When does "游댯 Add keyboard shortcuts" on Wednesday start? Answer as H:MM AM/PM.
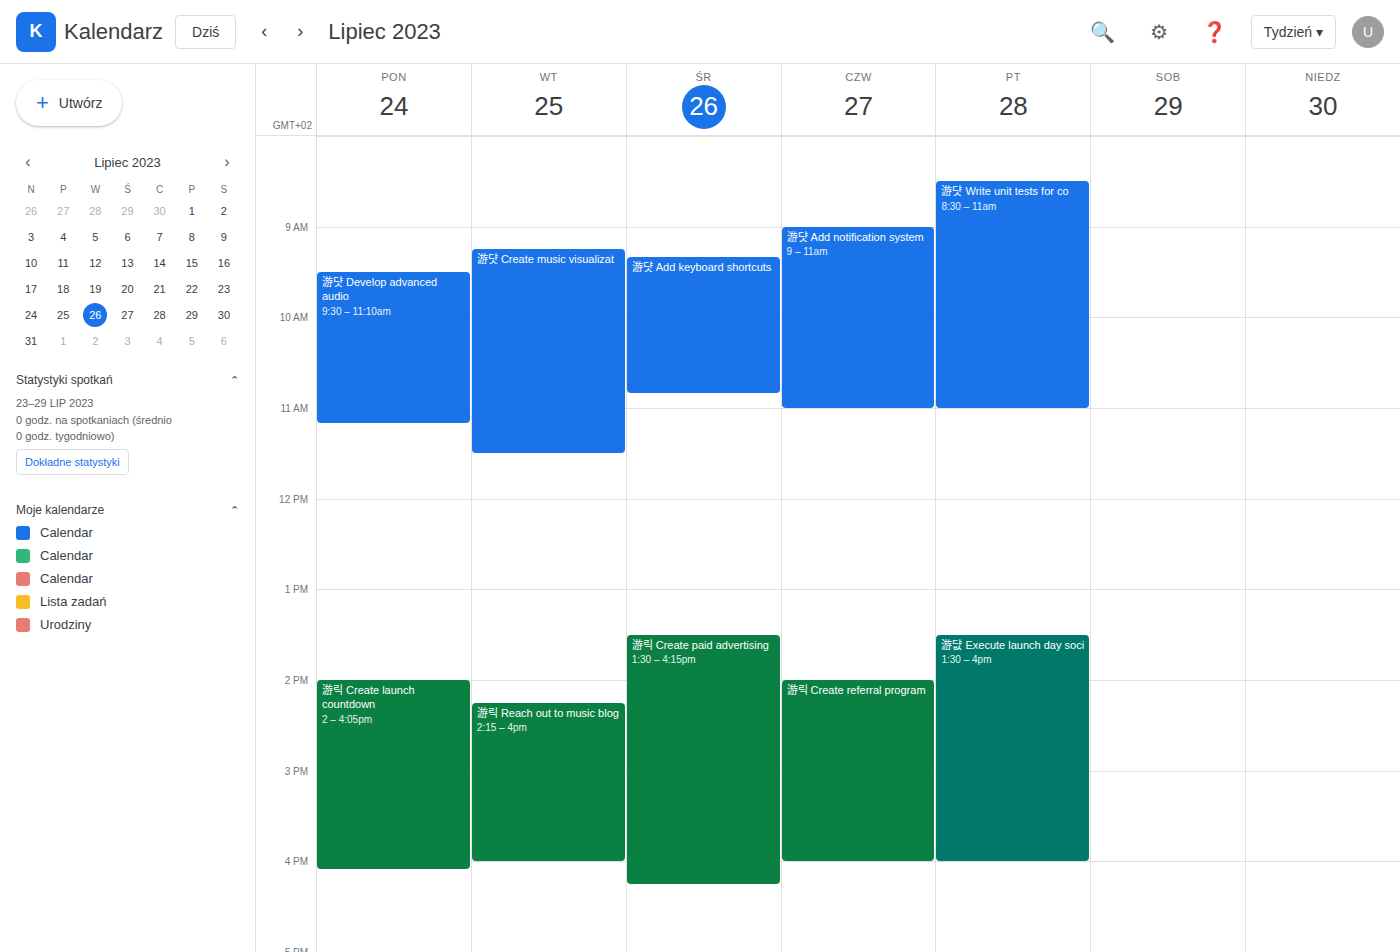
9:20 AM